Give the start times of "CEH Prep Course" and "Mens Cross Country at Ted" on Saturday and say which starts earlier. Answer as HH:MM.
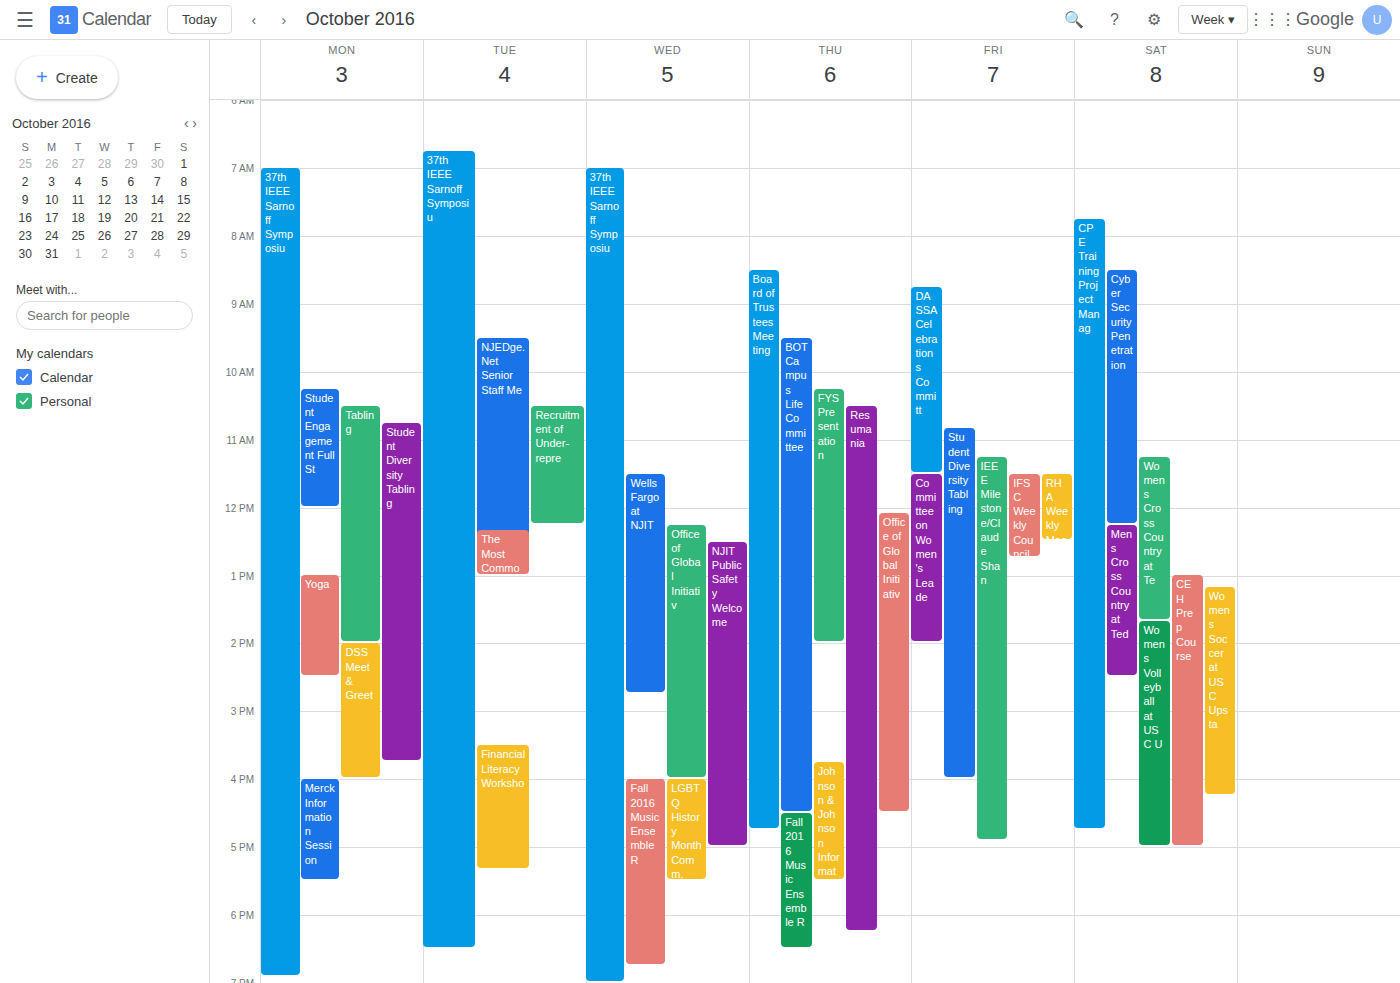
"Mens Cross Country at Ted" 12:15; "CEH Prep Course" 13:00.